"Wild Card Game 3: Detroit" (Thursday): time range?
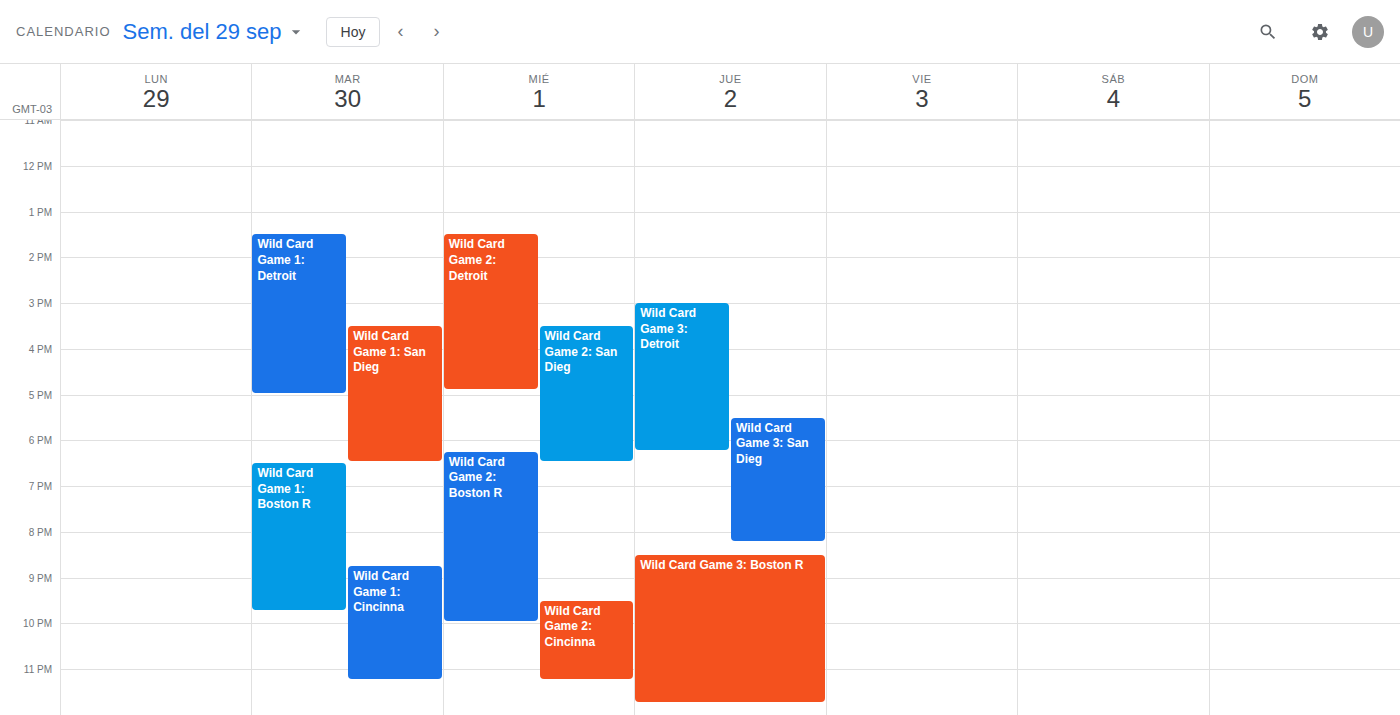
15:00 to 18:15